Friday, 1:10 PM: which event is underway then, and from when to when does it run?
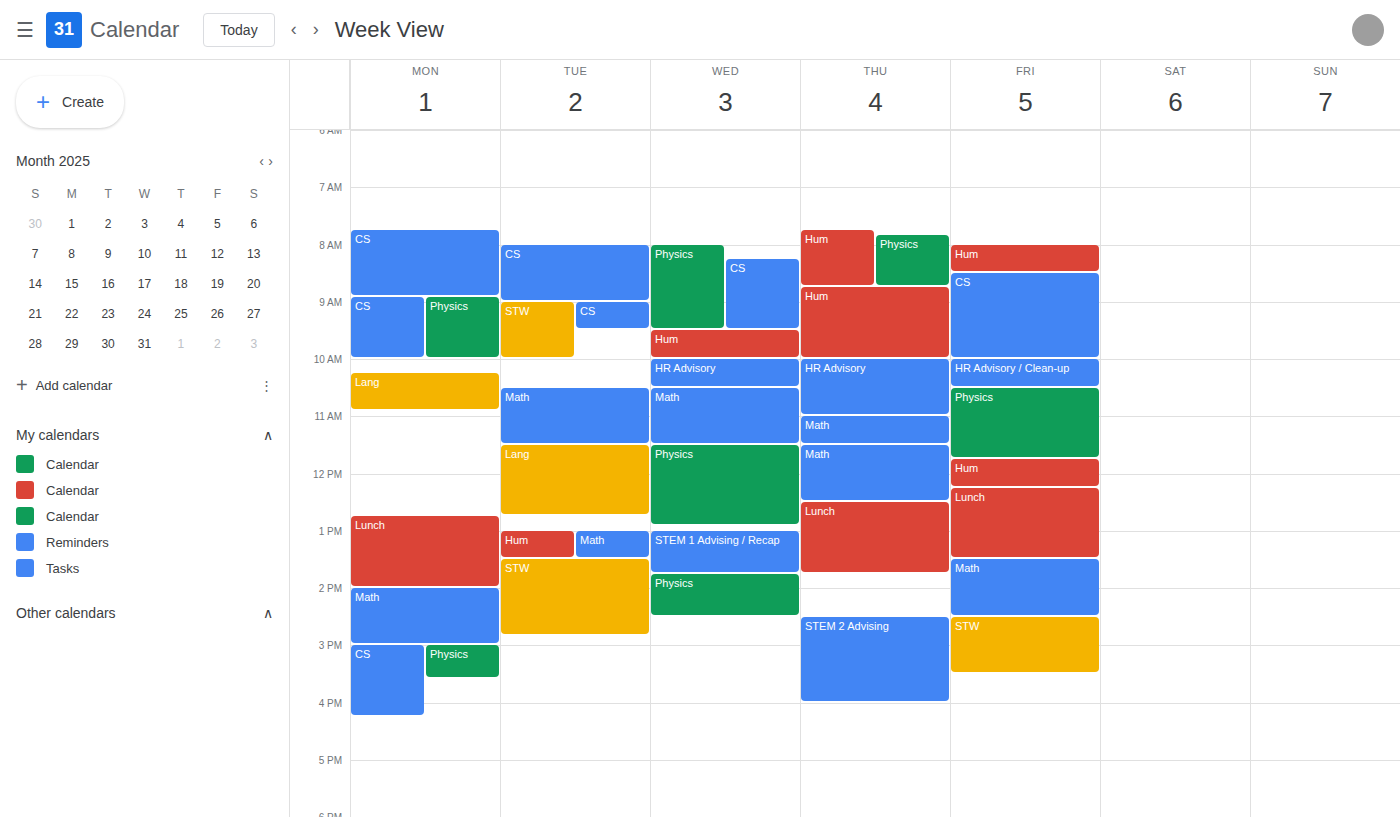
"Lunch", 12:15 PM to 1:30 PM